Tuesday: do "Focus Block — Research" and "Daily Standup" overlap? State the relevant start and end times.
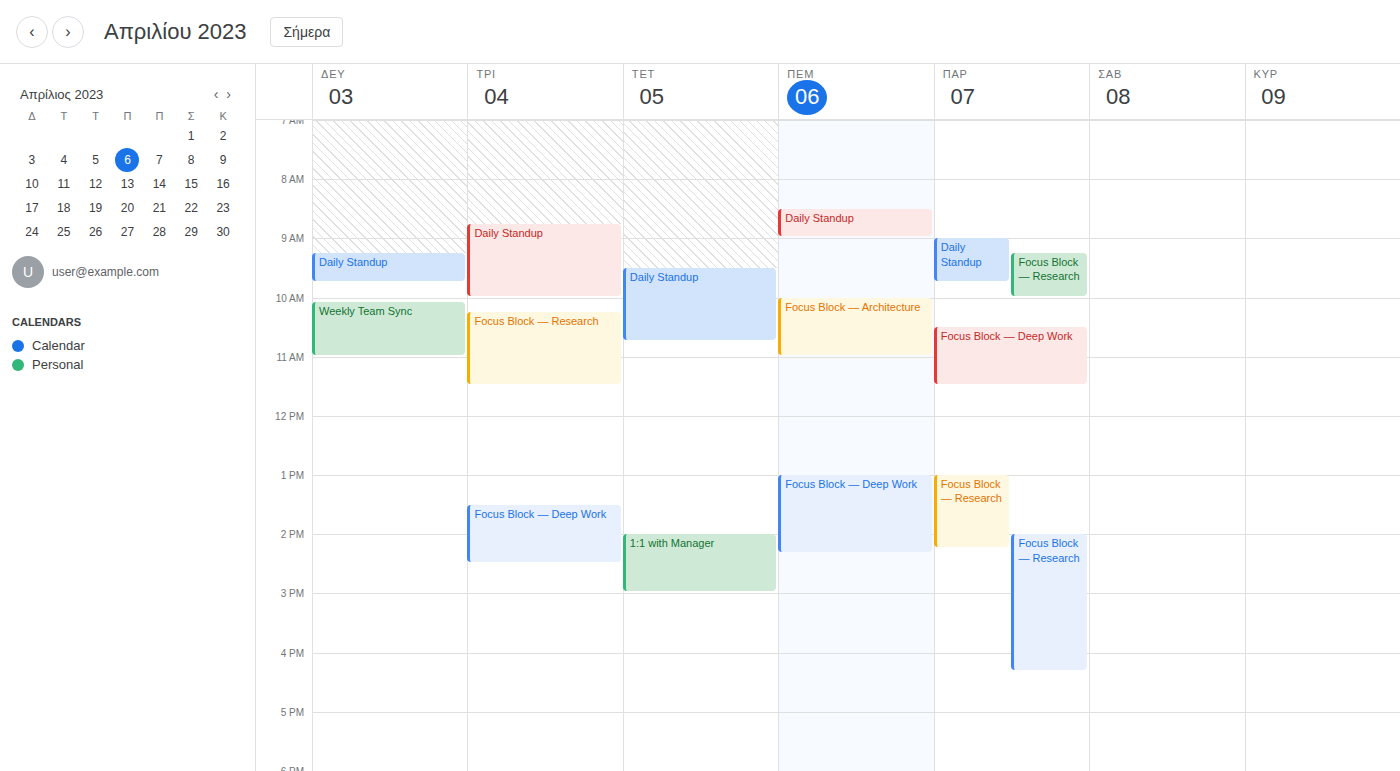
"Daily Standup" ends at 10:00 AM and "Focus Block — Research" starts at 10:15 AM -- no overlap.